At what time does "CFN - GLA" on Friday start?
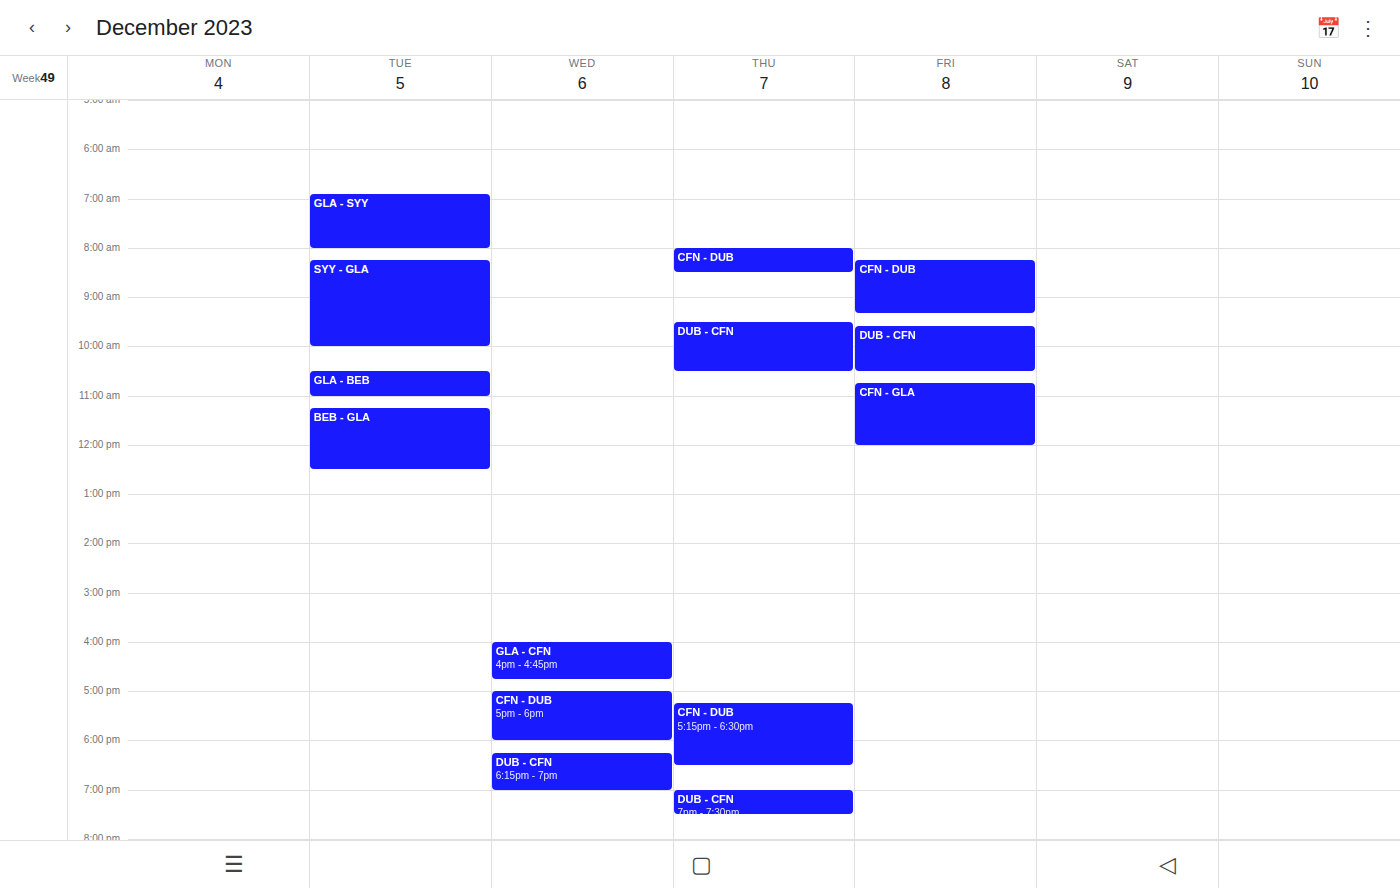
10:45 AM